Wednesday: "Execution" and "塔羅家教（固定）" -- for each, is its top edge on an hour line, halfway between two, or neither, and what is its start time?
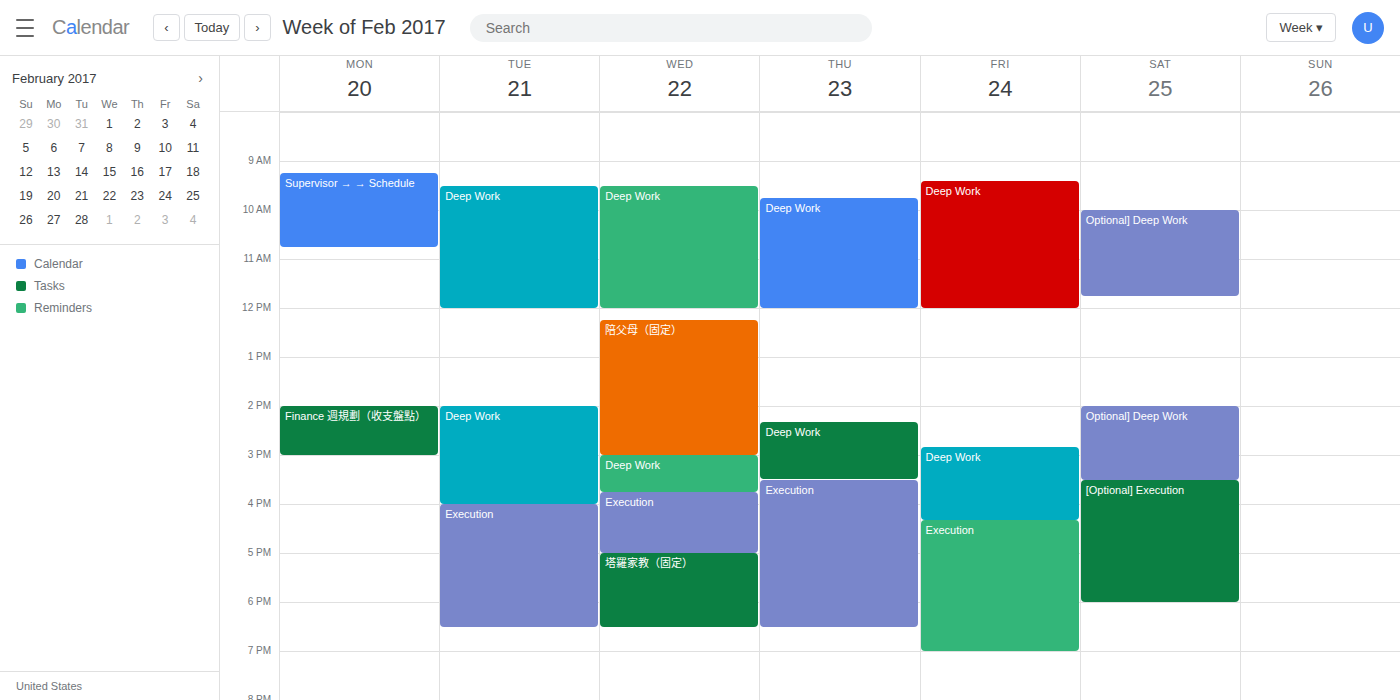
"Execution": 3:45 PM, neither: three quarters of the way from the 3 PM line to the 4 PM line. "塔羅家教（固定）": 5:00 PM, exactly on the 5 PM line.